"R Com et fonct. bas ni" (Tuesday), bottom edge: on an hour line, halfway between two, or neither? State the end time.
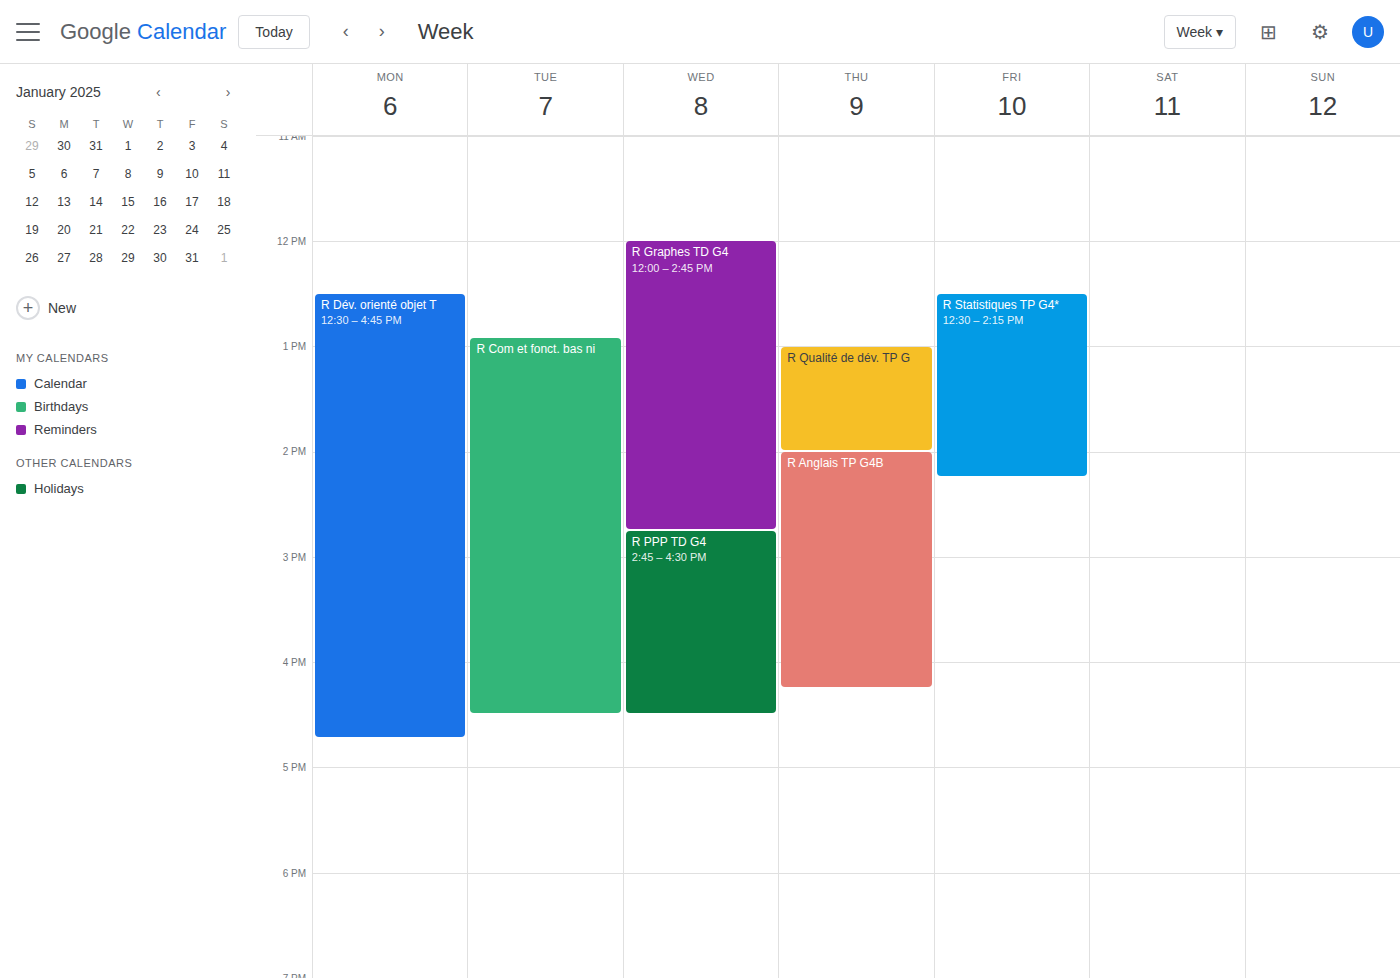
4:30 PM -- halfway between the 4 PM and 5 PM lines.